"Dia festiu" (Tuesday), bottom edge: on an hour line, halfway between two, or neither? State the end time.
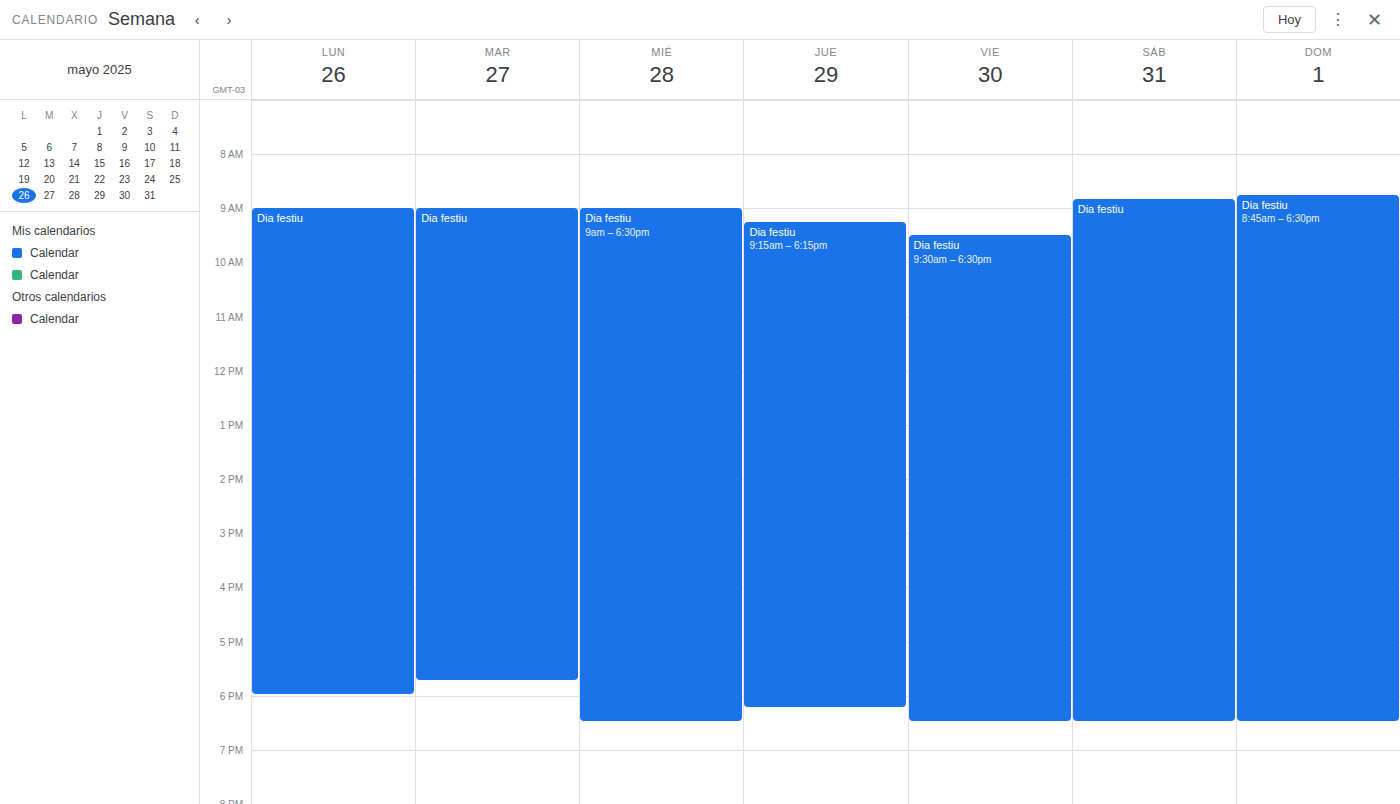
17:45 -- neither: three quarters of the way from the 17:00 line to the 18:00 line.